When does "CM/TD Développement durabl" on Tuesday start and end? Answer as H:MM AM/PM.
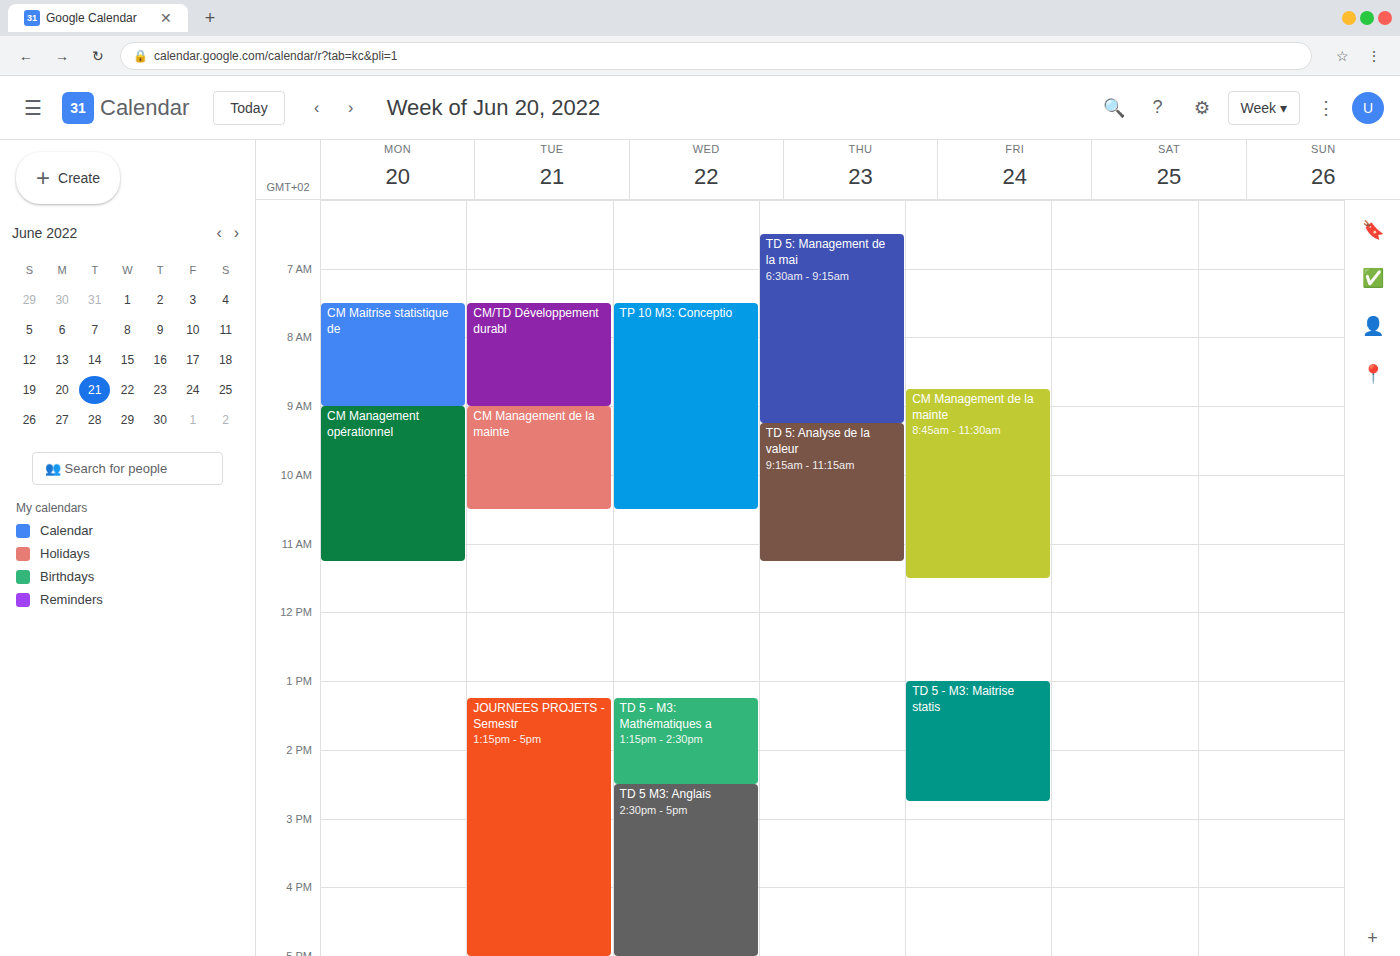
7:30 AM to 9:00 AM